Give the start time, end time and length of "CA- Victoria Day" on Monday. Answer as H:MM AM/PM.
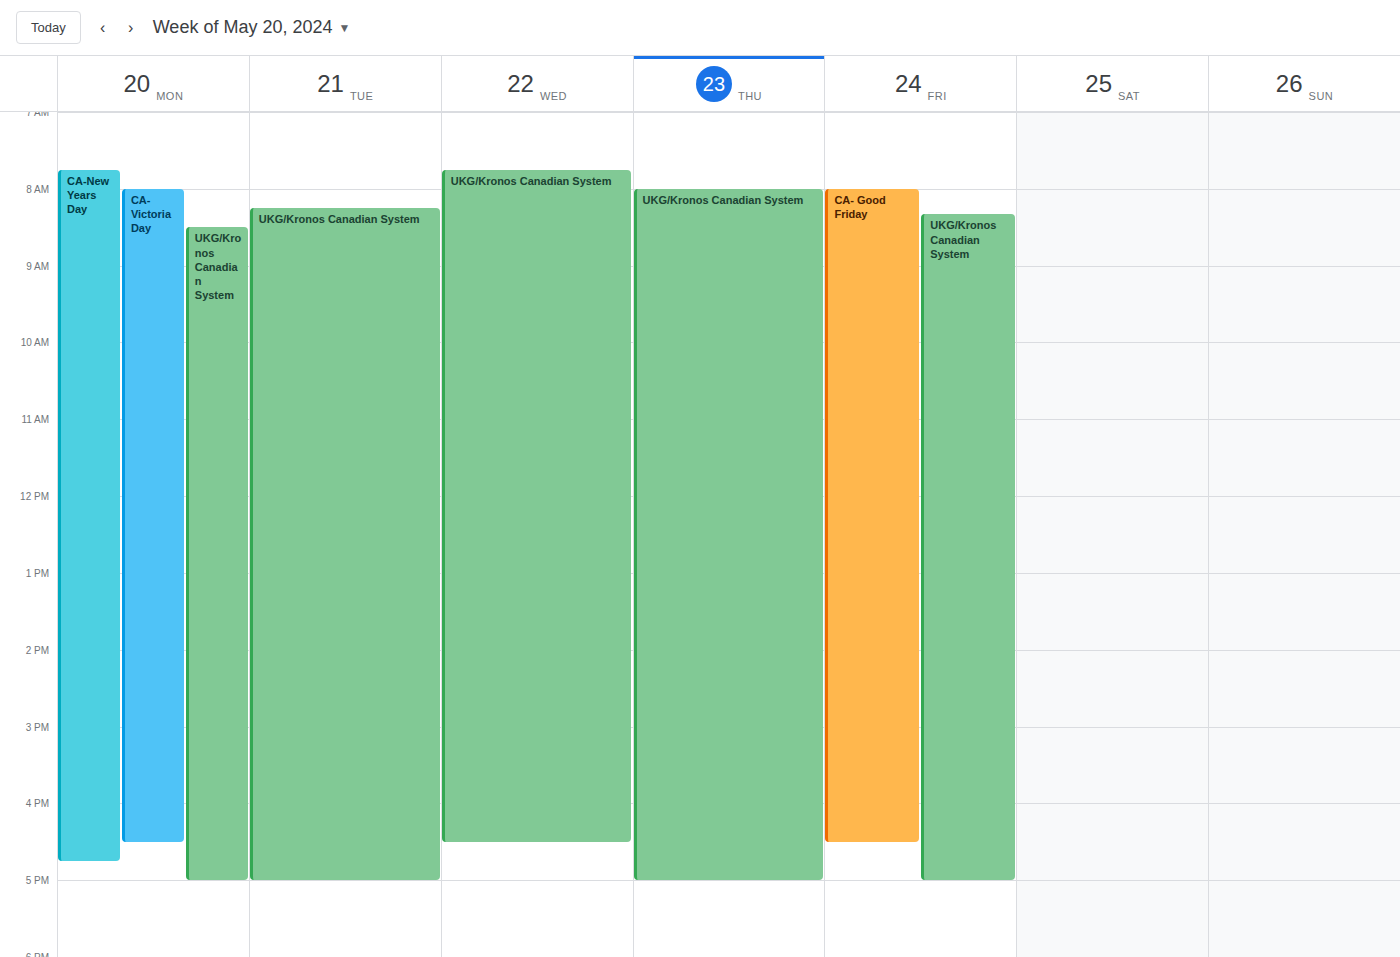
8:00 AM to 4:30 PM, 8 hours 30 minutes